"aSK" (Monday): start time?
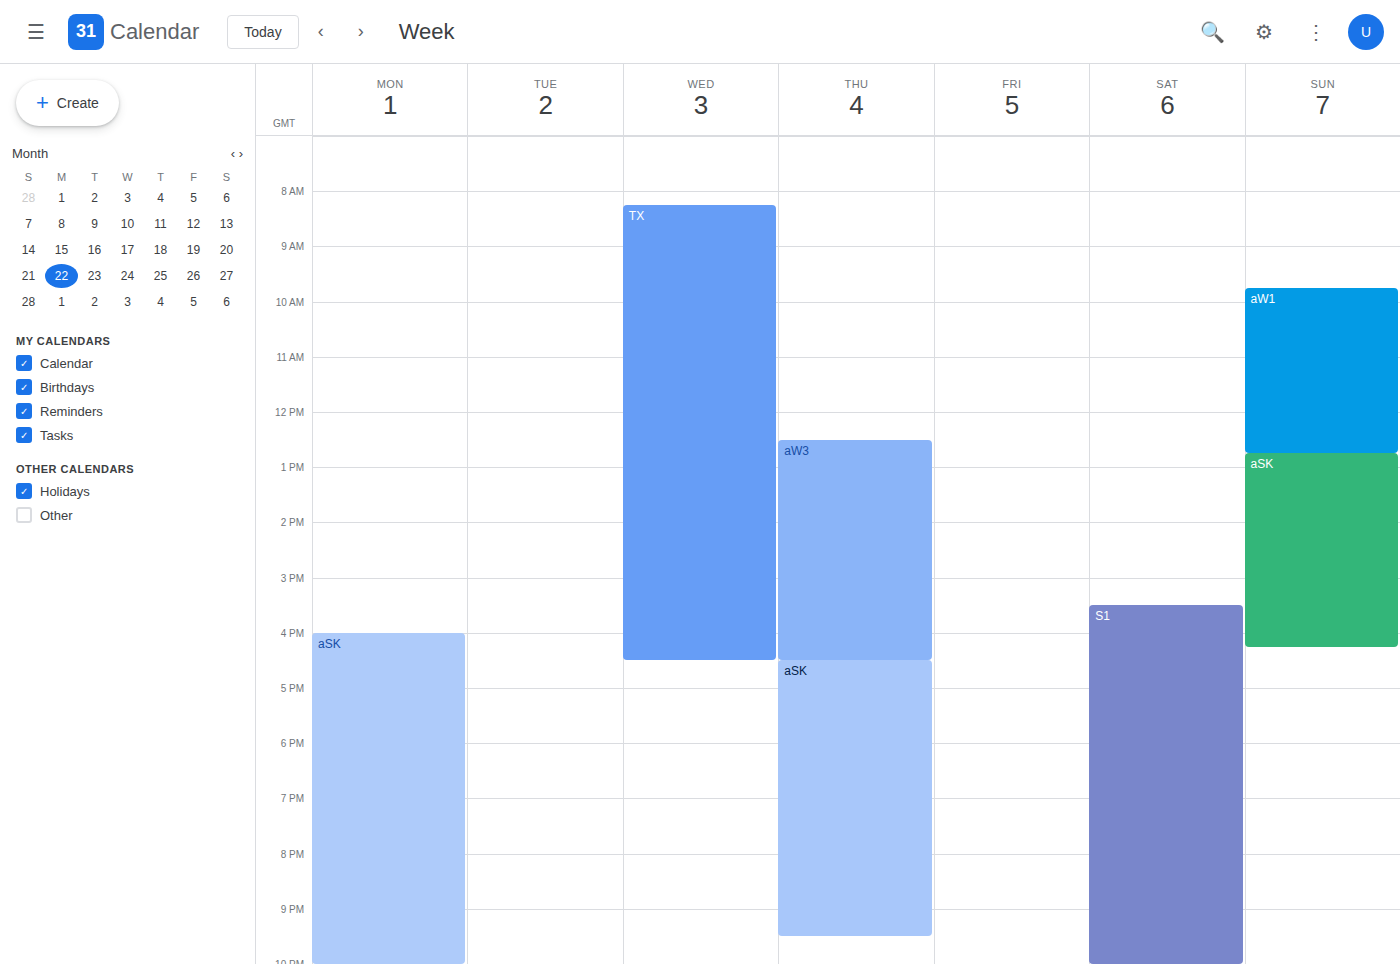
16:00